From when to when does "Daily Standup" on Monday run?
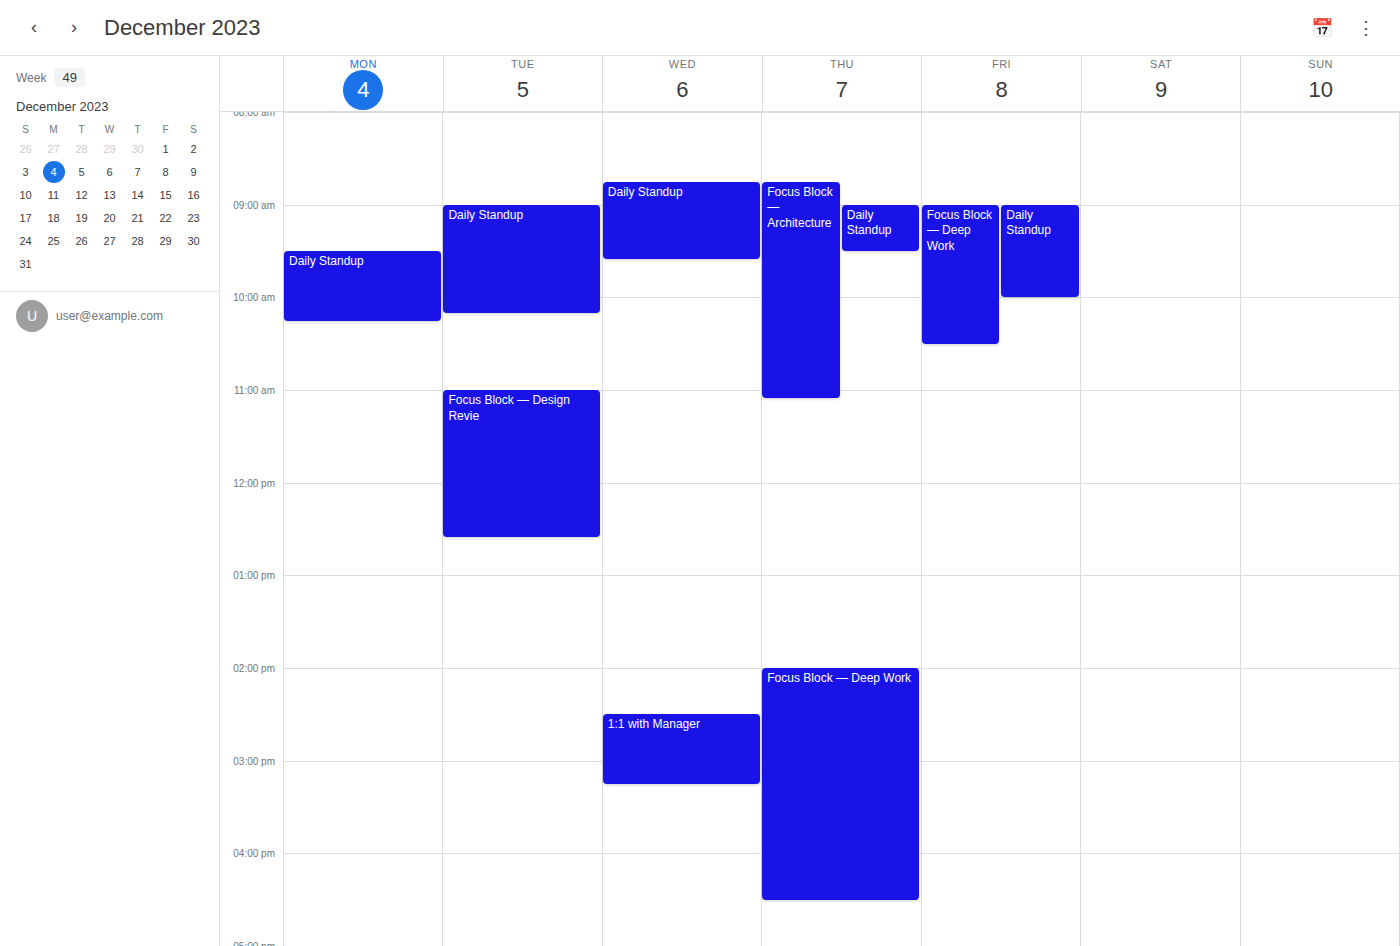
09:30 to 10:15